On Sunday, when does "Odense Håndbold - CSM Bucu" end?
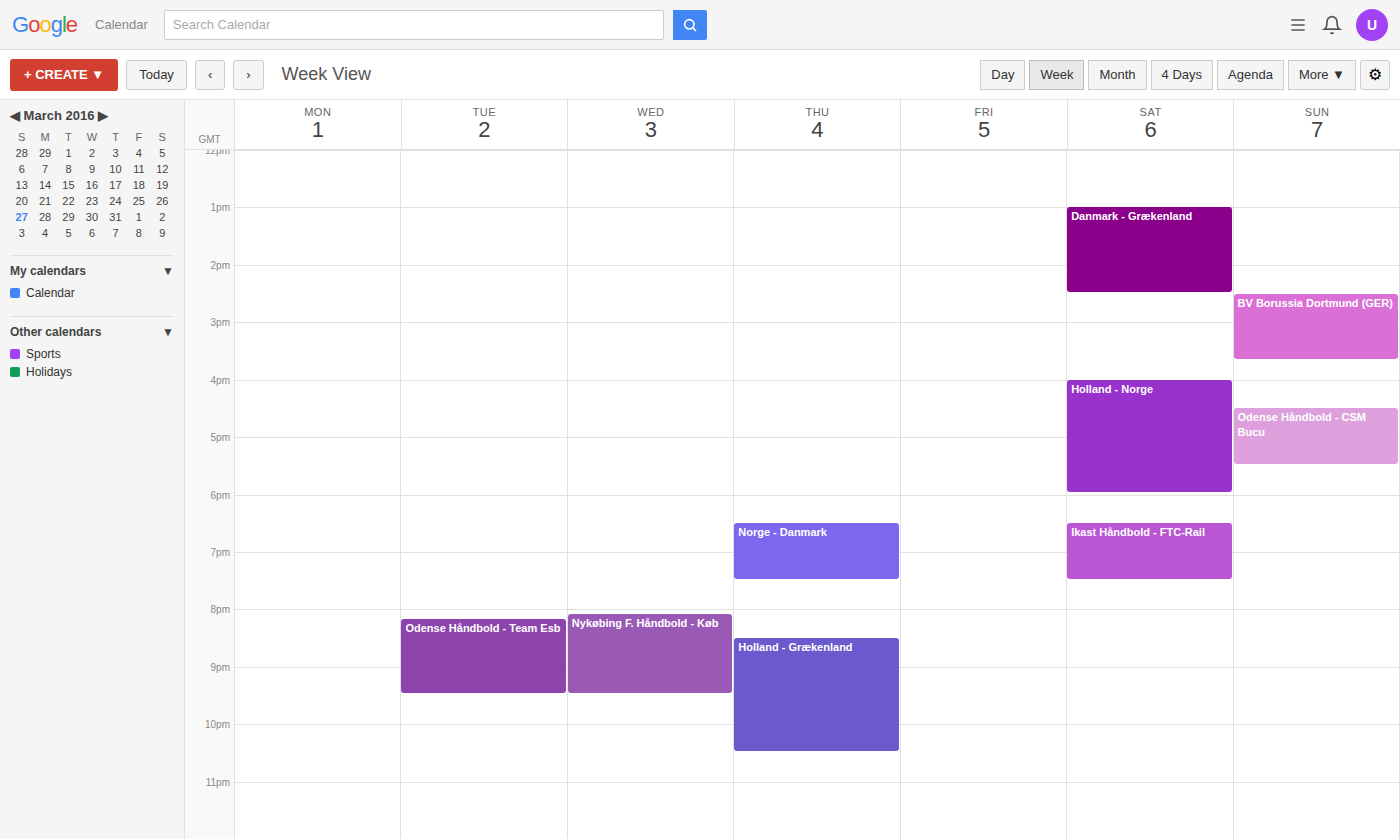
5:30 PM